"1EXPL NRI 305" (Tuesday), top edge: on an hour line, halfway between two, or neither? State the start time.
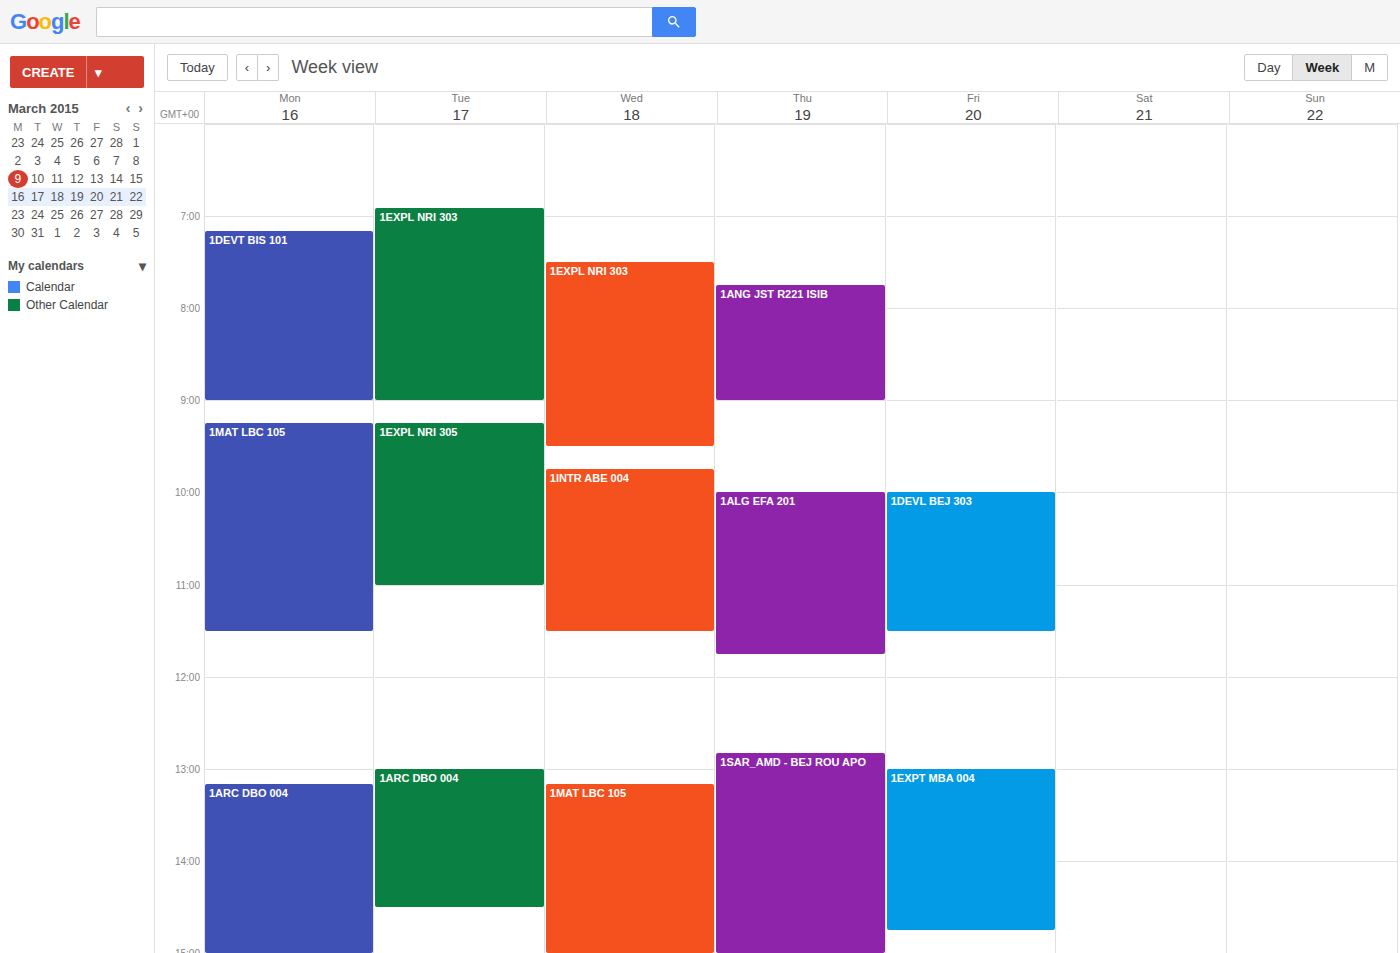
9:15 AM -- neither: a quarter of the way from the 9 AM line to the 10 AM line.